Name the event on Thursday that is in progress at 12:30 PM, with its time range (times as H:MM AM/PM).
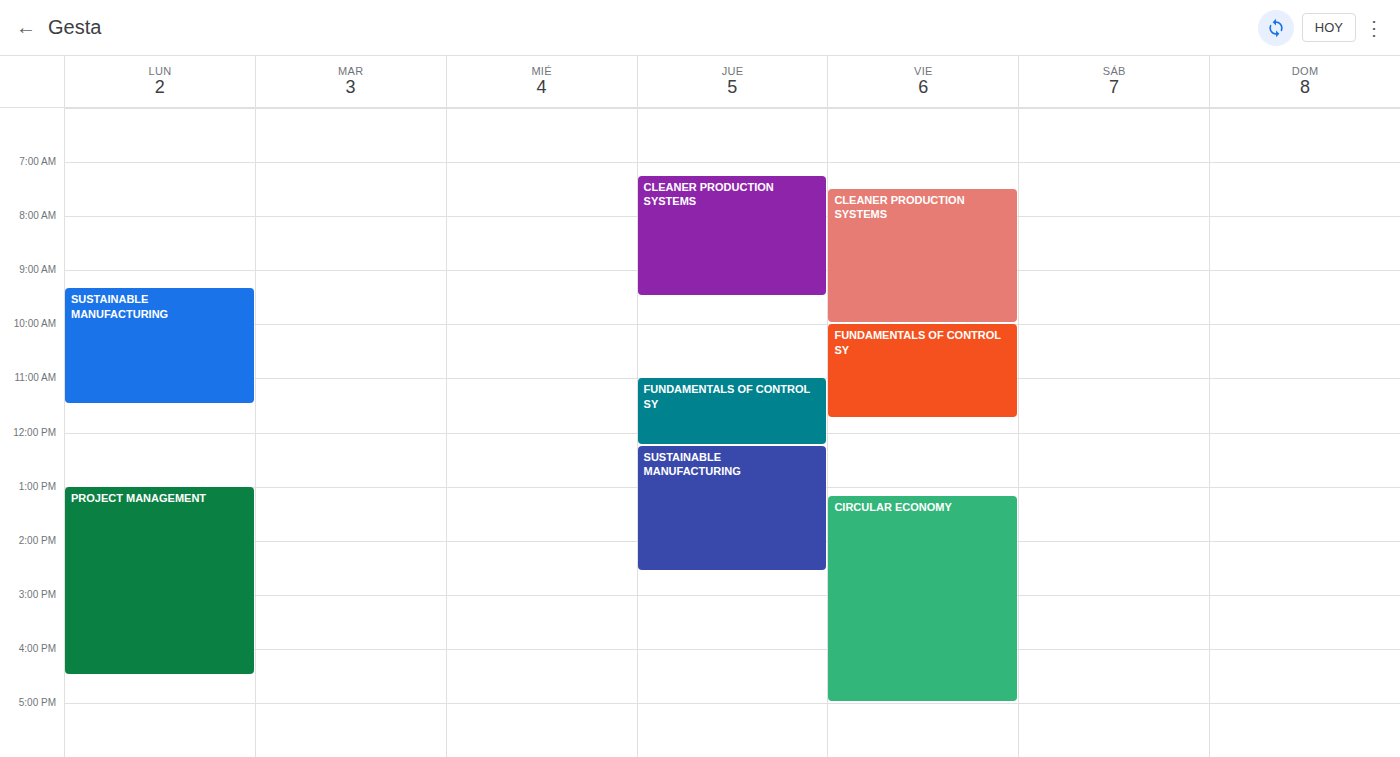
"SUSTAINABLE MANUFACTURING", 12:15 PM to 2:35 PM